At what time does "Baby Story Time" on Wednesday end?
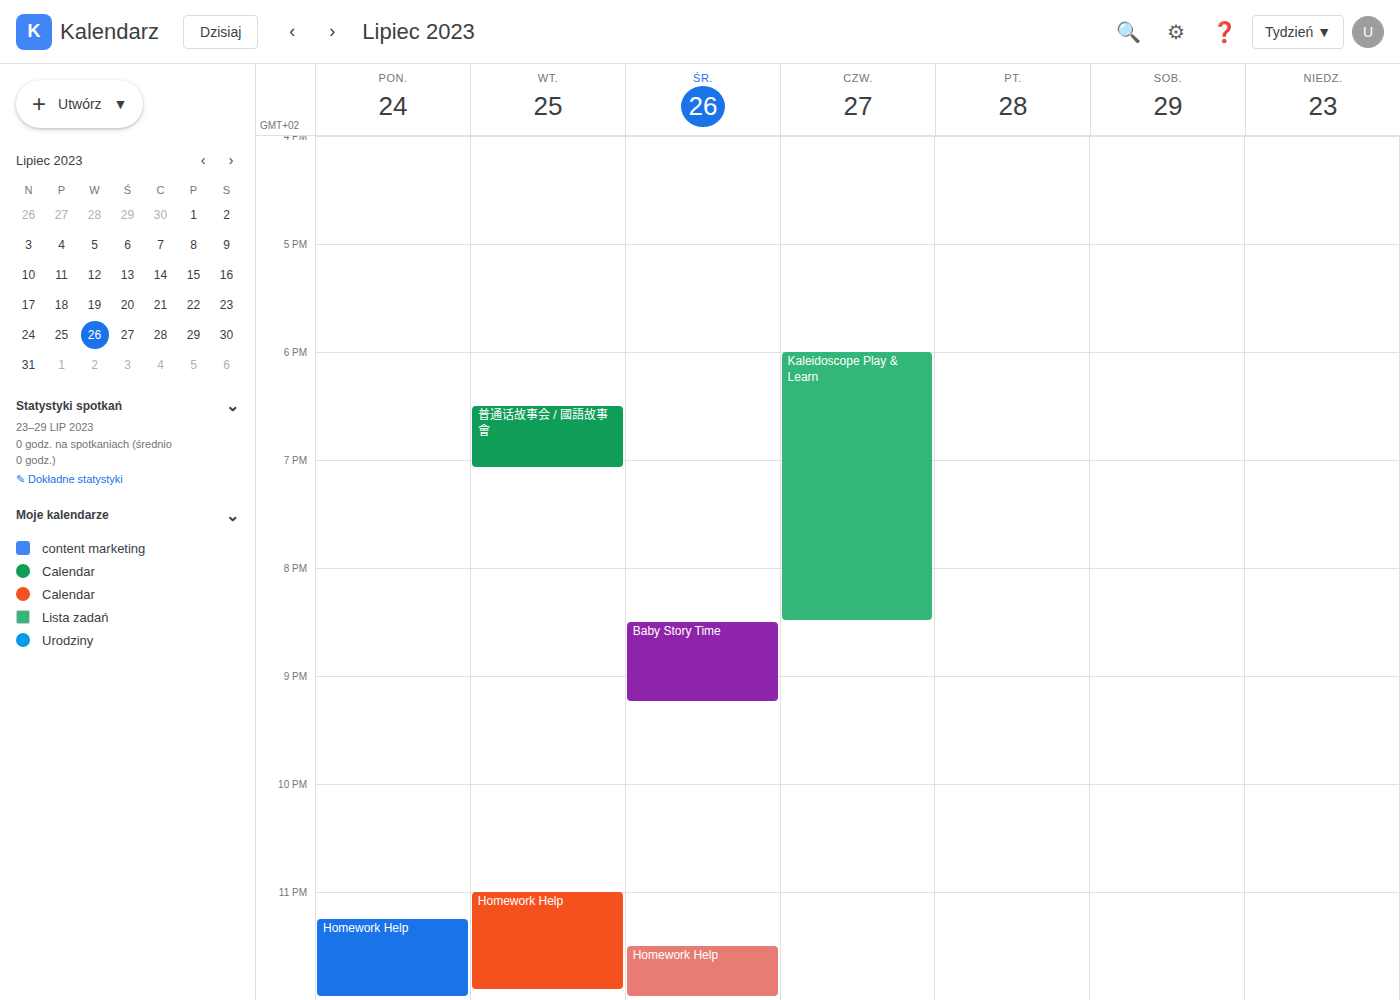
21:15